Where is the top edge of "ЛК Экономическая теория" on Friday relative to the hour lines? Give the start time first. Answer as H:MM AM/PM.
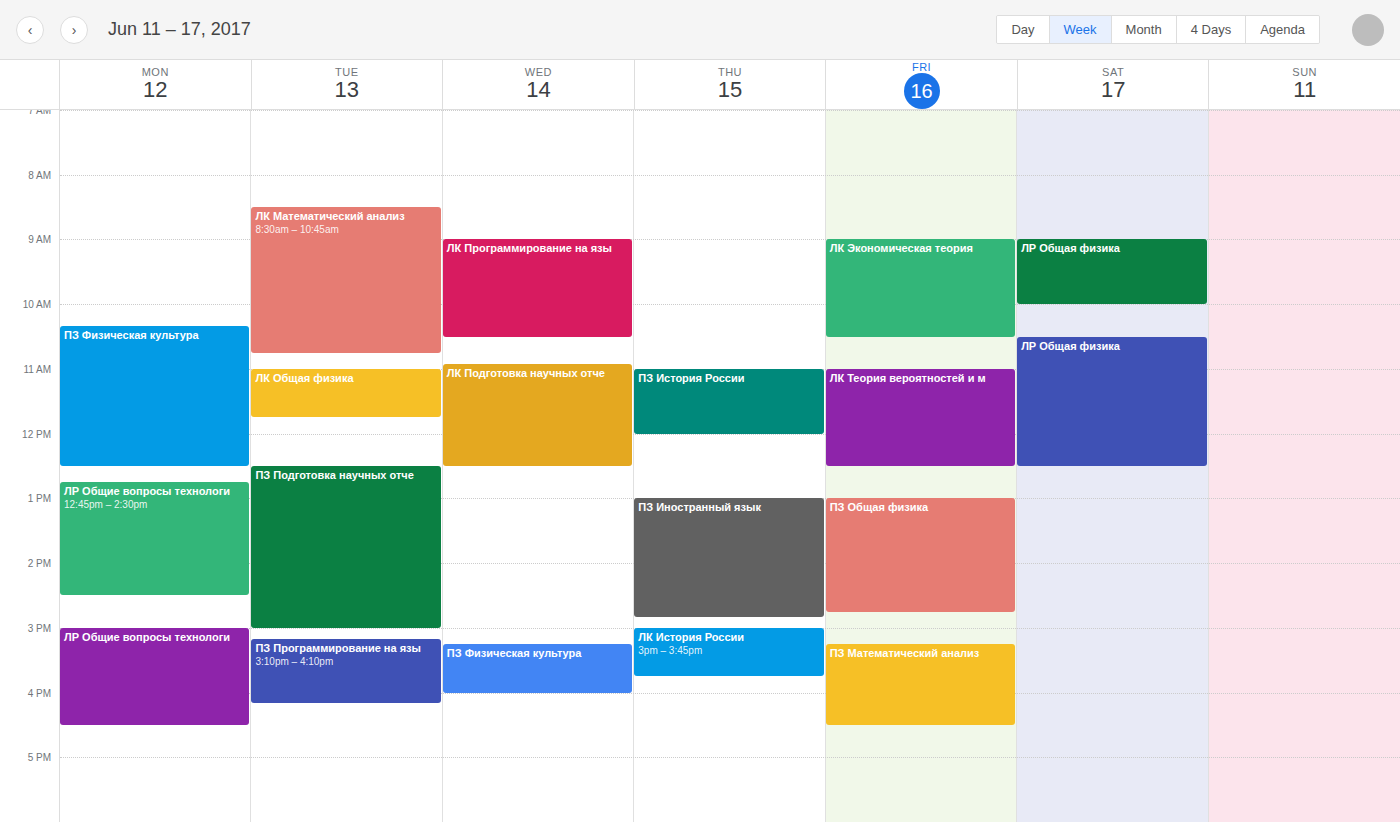
9:00 AM -- exactly on the 9 AM line.